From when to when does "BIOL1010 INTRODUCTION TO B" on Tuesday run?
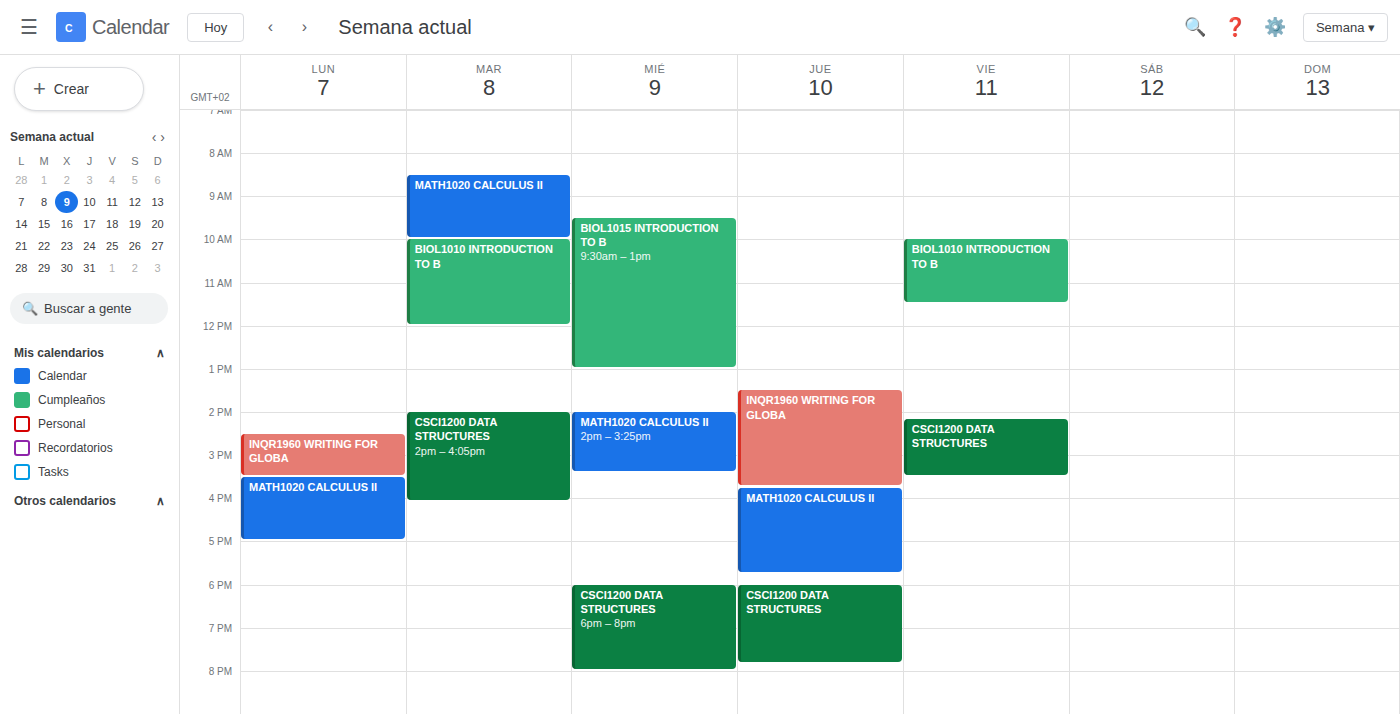
10:00 AM to 12:00 PM